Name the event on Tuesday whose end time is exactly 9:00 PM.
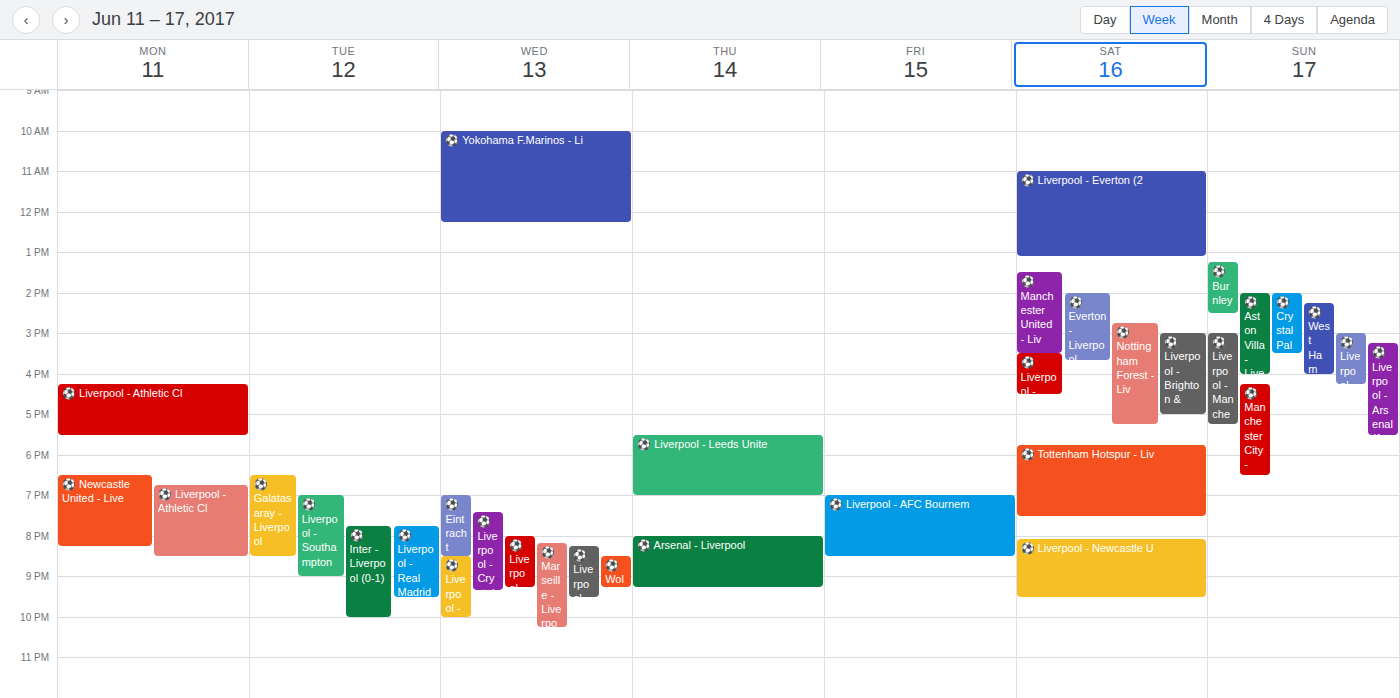
"⚽️ Liverpool - Southampton"